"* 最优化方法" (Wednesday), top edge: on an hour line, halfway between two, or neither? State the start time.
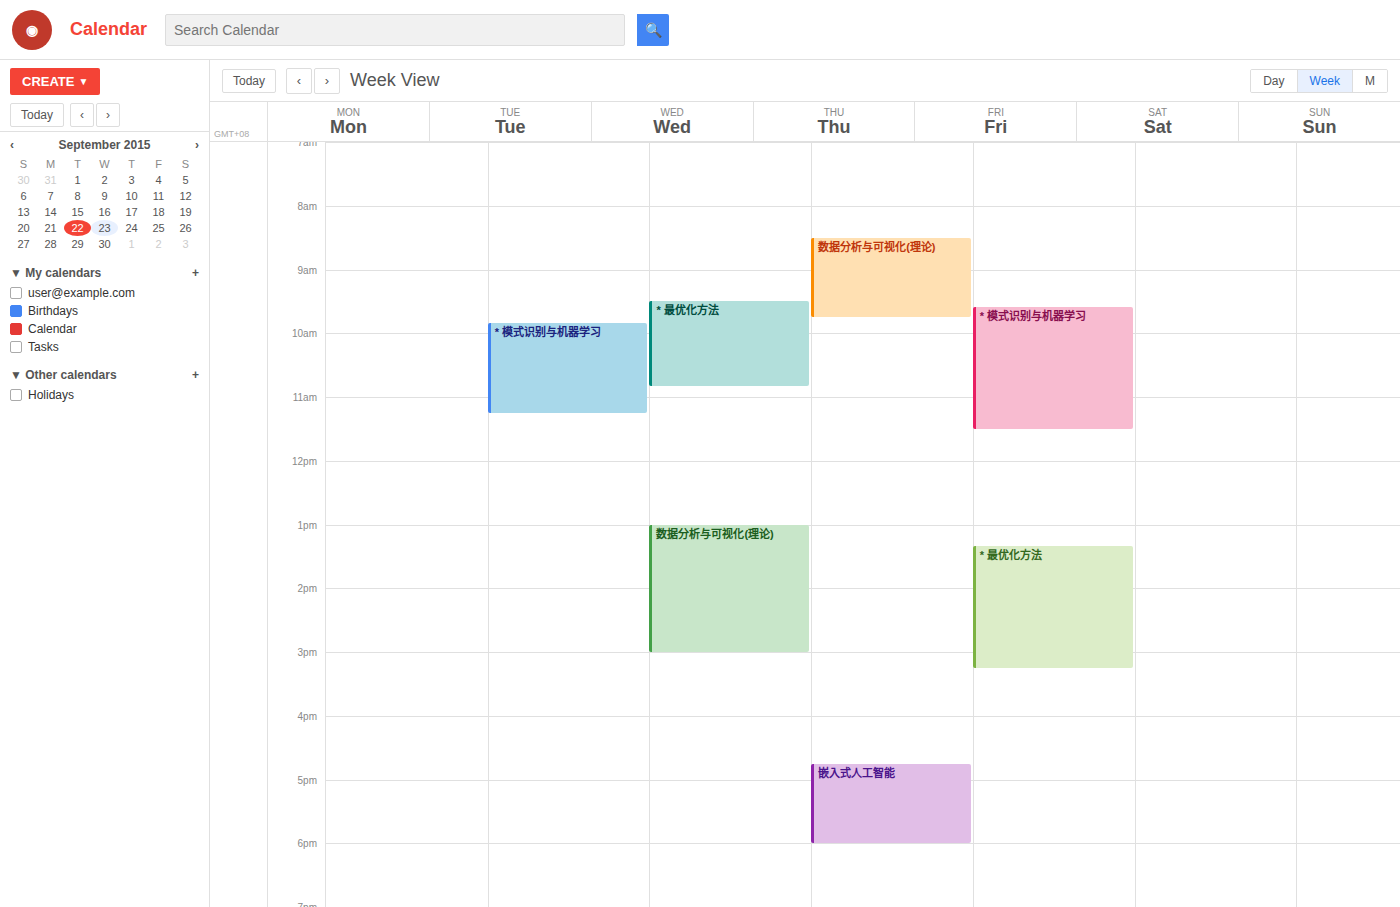
9:30 AM -- halfway between the 9 AM and 10 AM lines.